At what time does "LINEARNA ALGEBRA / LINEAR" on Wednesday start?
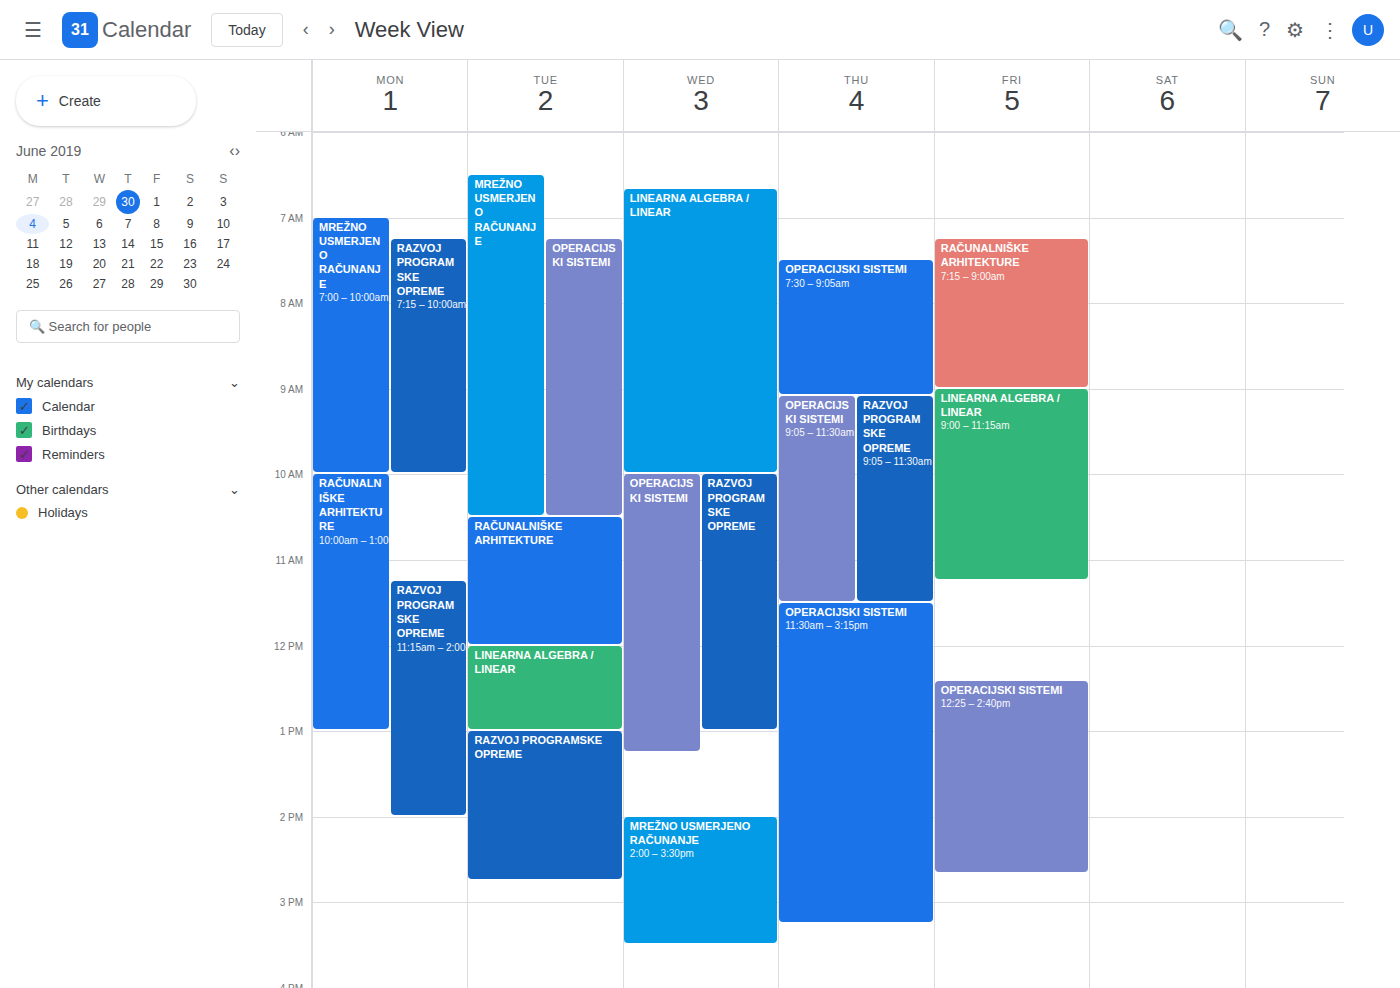
6:40 AM